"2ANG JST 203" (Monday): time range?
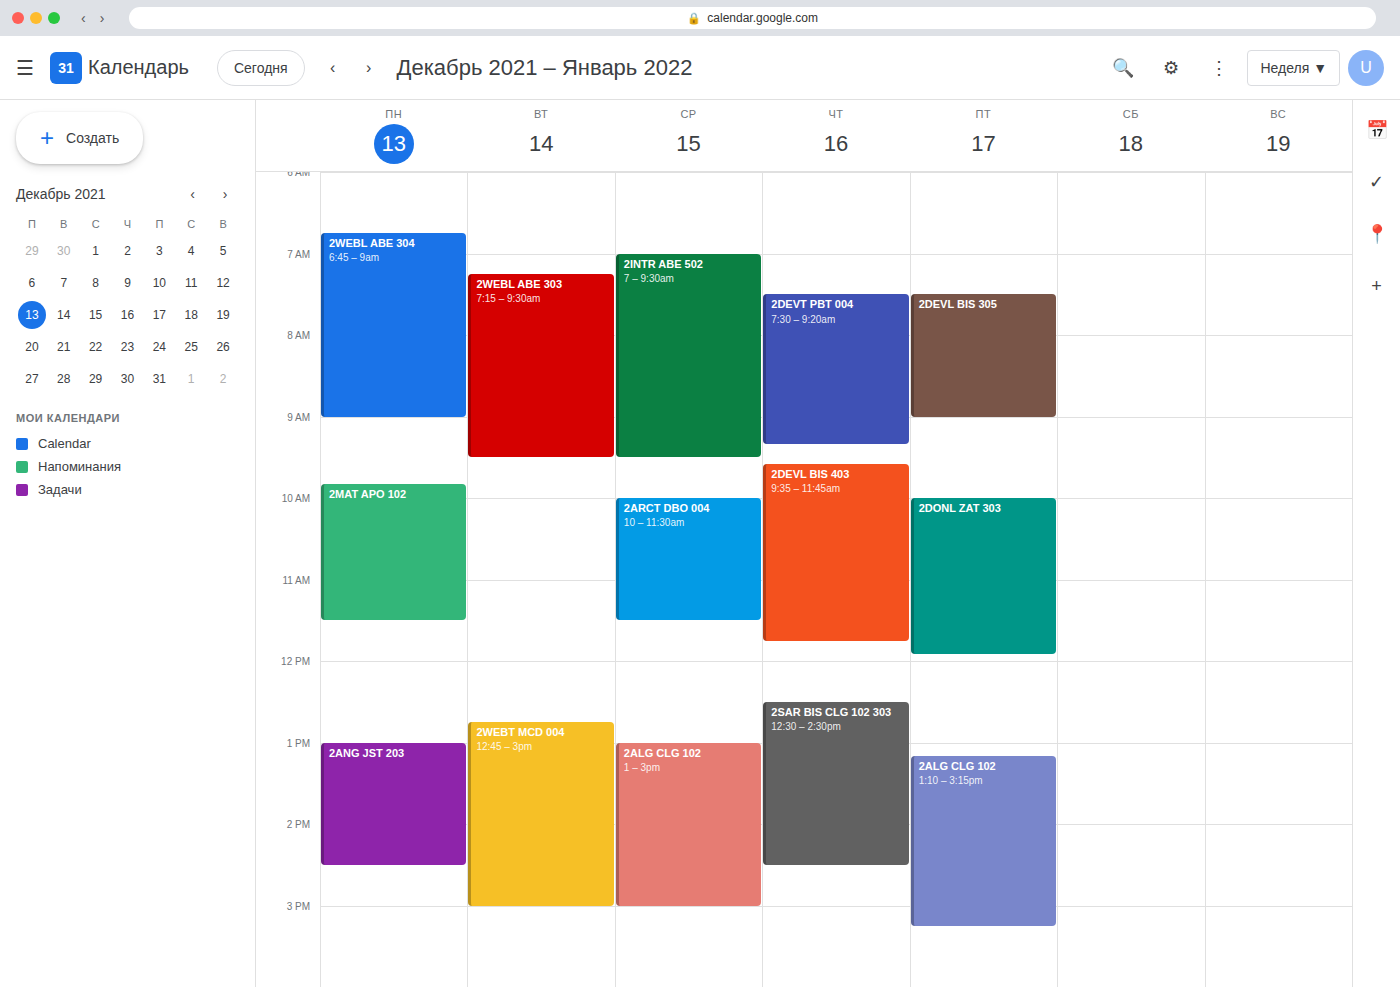
1:00 PM to 2:30 PM